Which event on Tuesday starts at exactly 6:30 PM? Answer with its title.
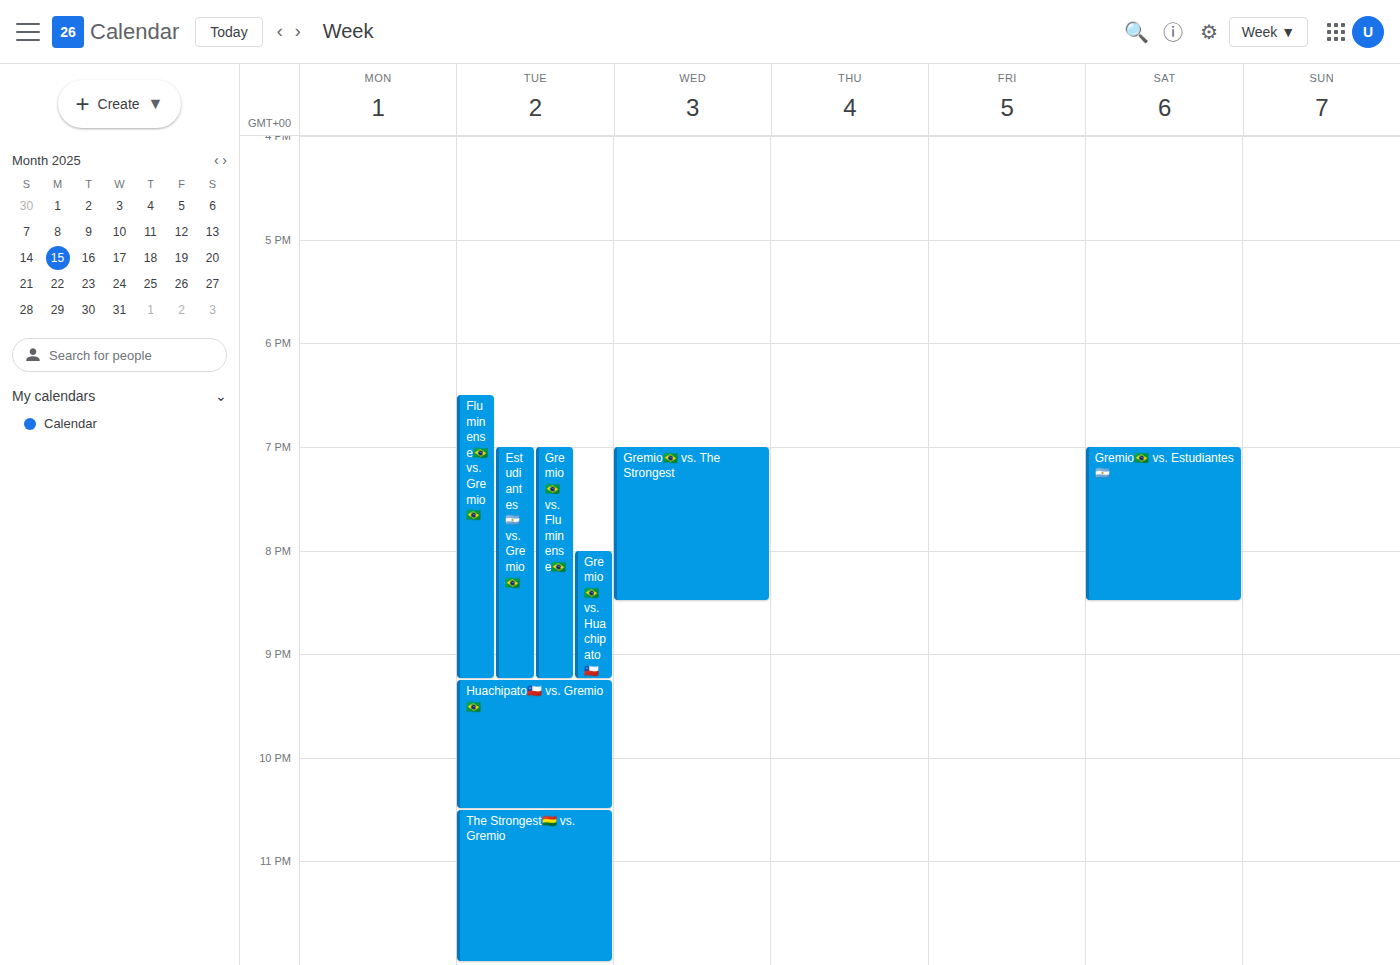
"Fluminense🇧🇷 vs. Gremio🇧🇷"